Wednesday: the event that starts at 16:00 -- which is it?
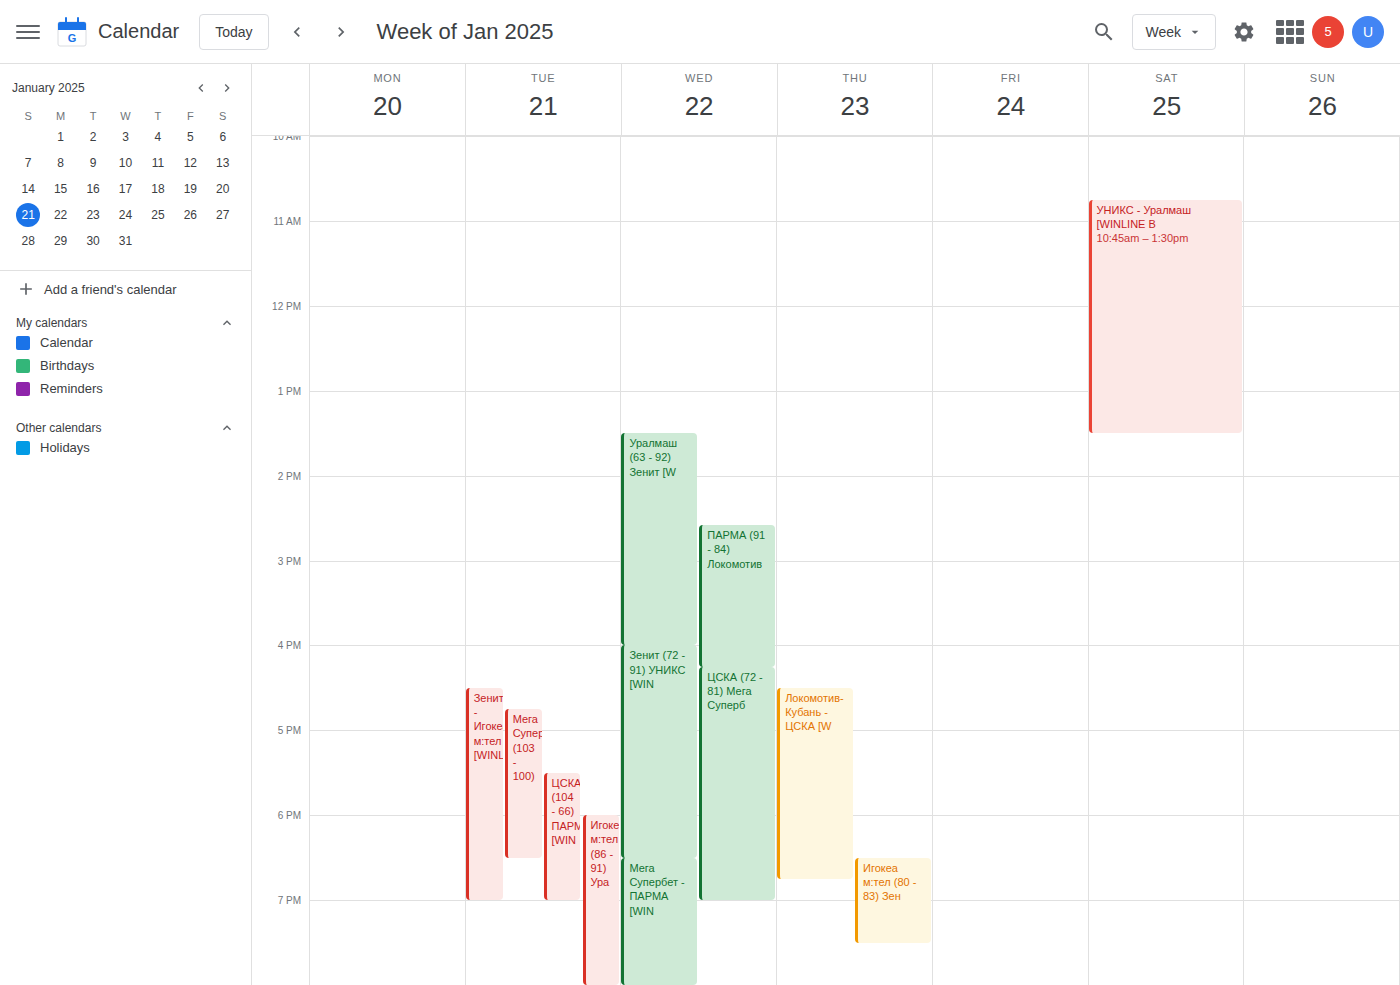
"Зенит (72 - 91) УНИКС [WIN"